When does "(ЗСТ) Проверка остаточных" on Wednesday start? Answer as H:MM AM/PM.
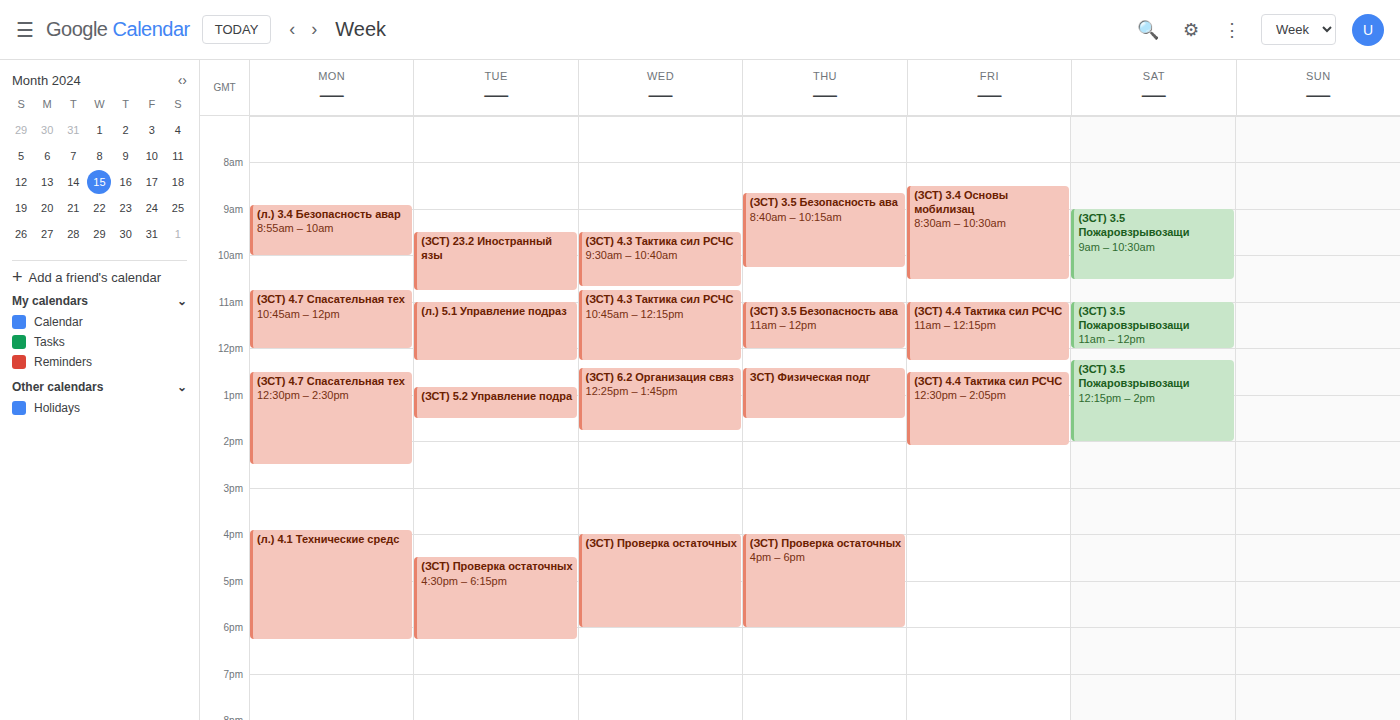
4:00 PM